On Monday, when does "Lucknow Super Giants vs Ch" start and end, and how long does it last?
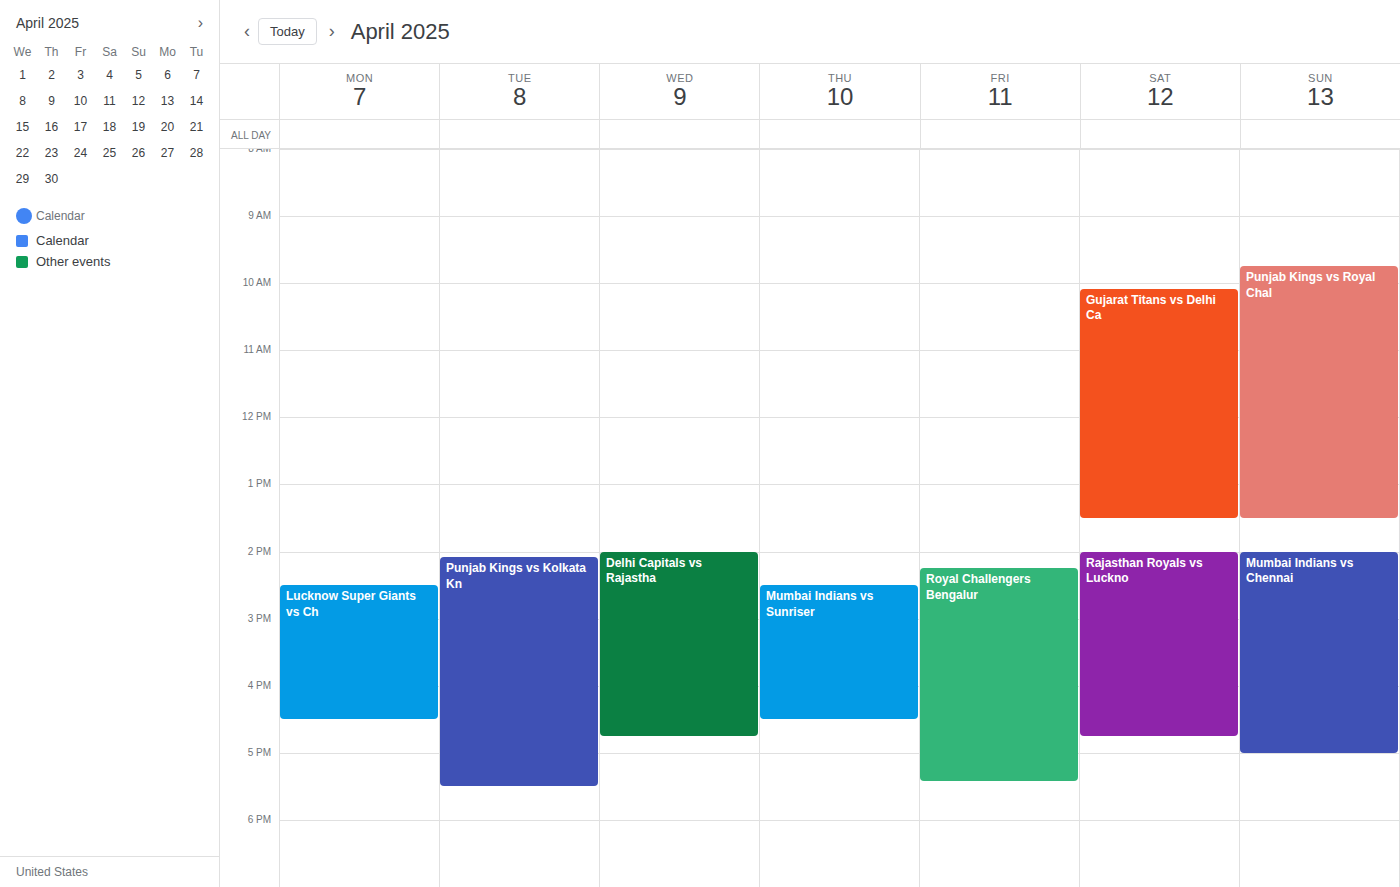
2:30 PM to 4:30 PM, 2 hours